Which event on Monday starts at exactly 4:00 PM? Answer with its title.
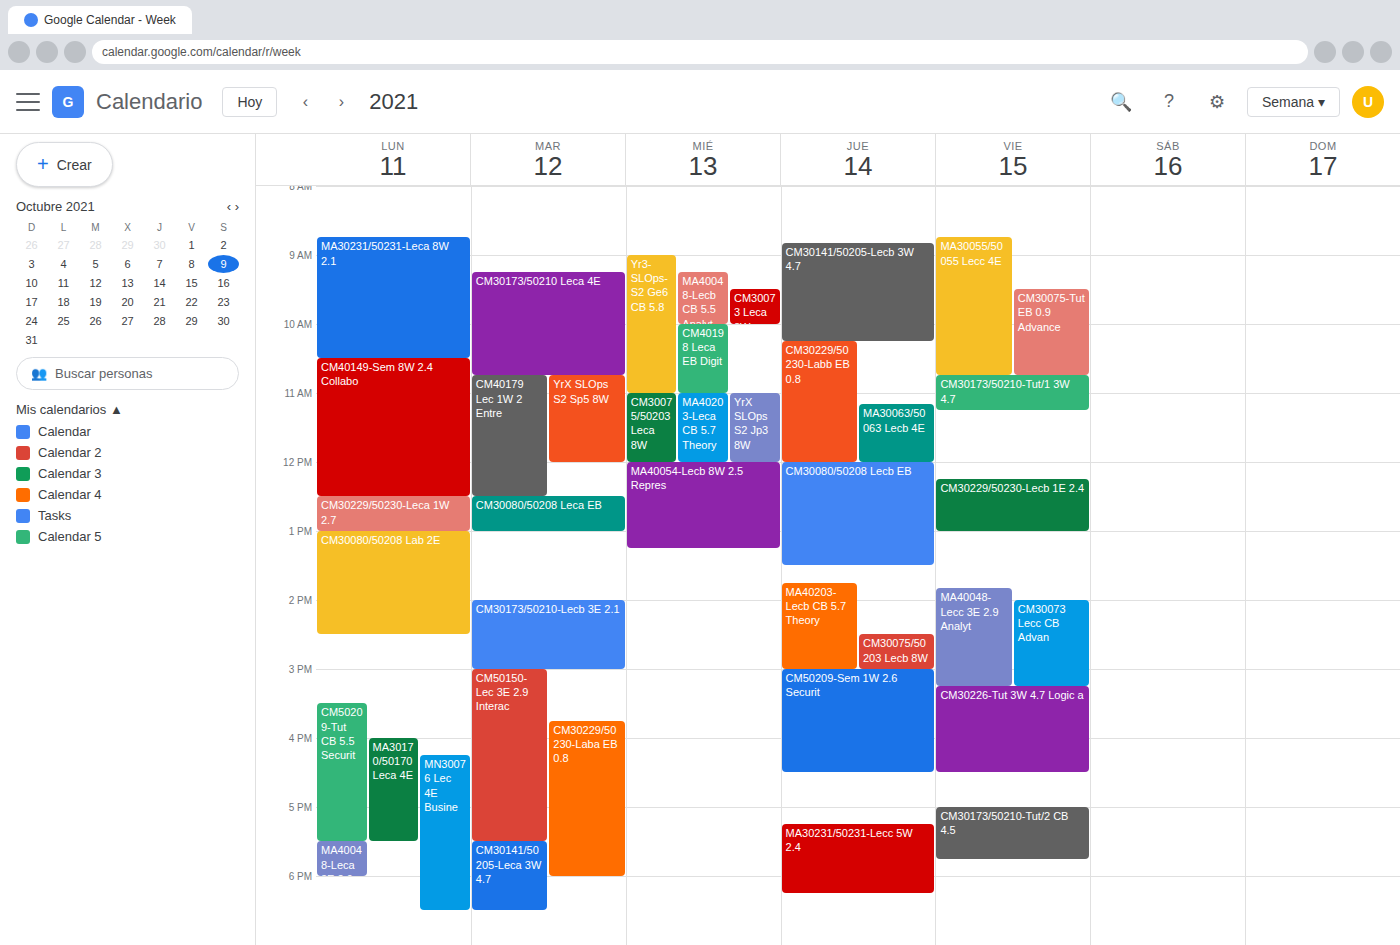
"MA30170/50170 Leca 4E"